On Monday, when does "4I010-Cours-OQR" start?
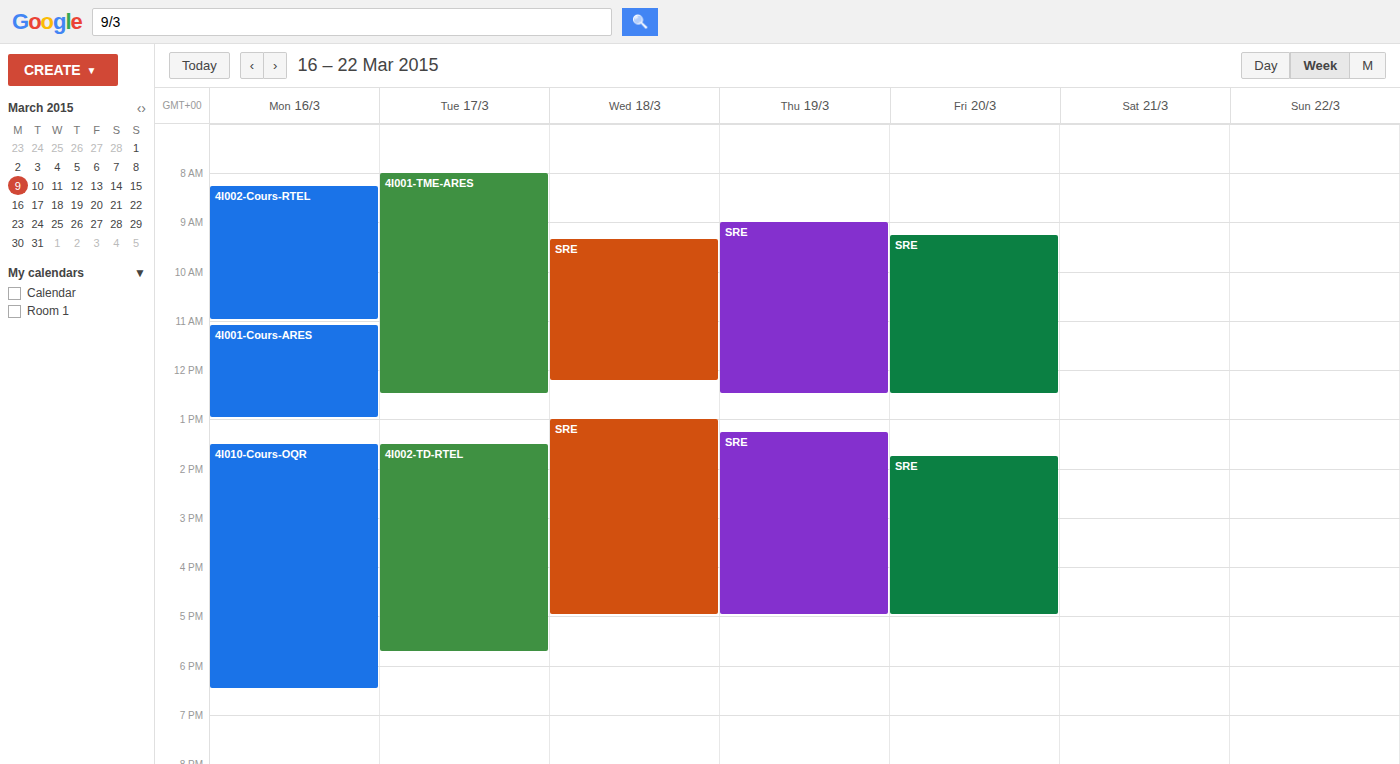
1:30 PM